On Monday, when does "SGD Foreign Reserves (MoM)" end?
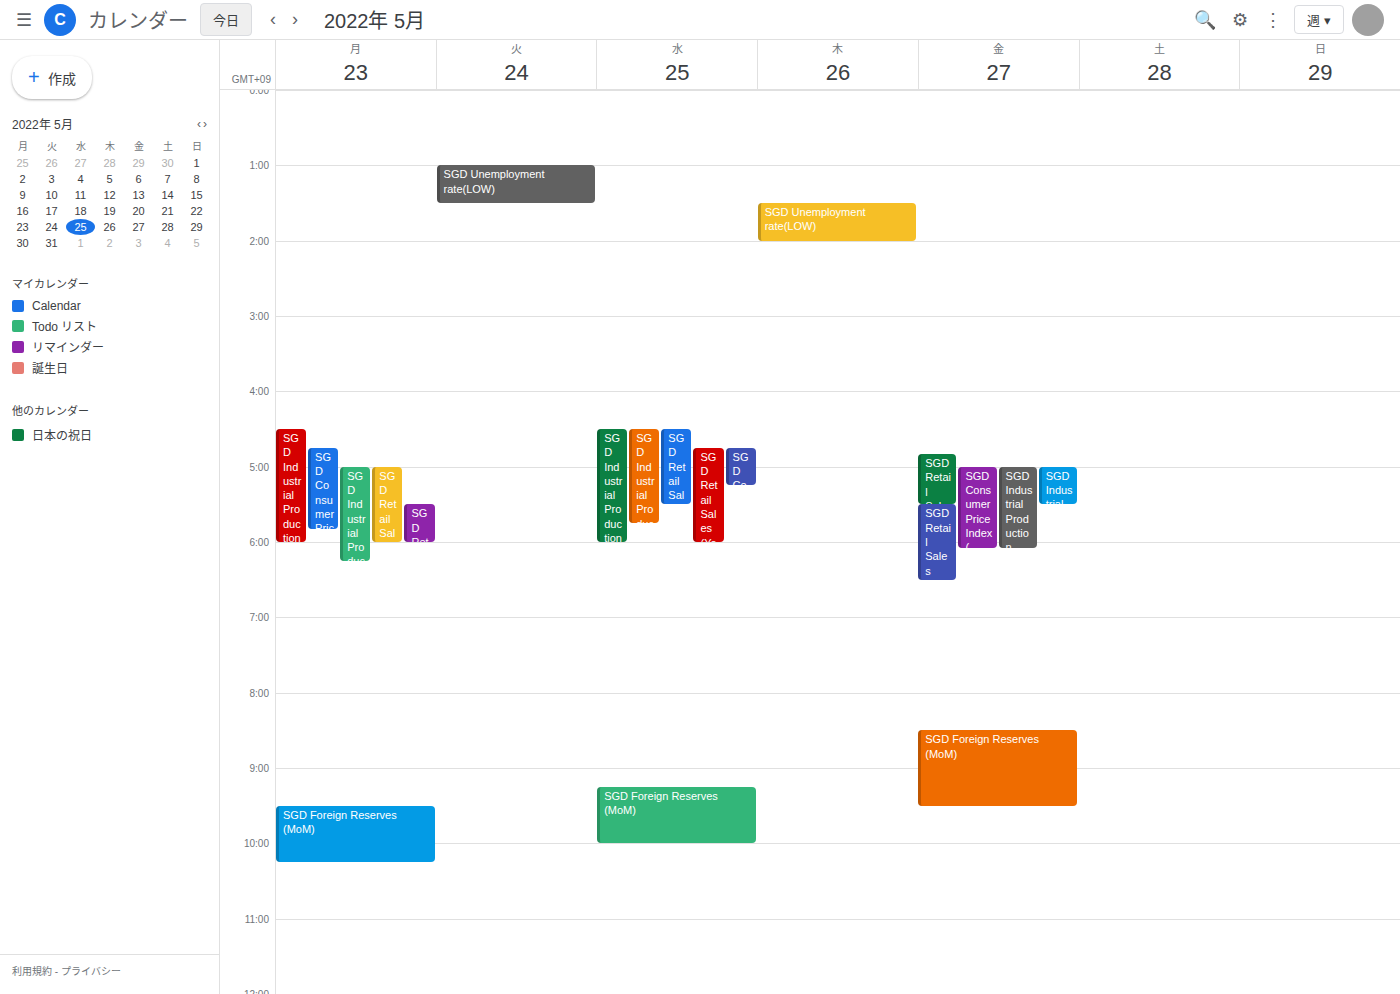
10:15 AM